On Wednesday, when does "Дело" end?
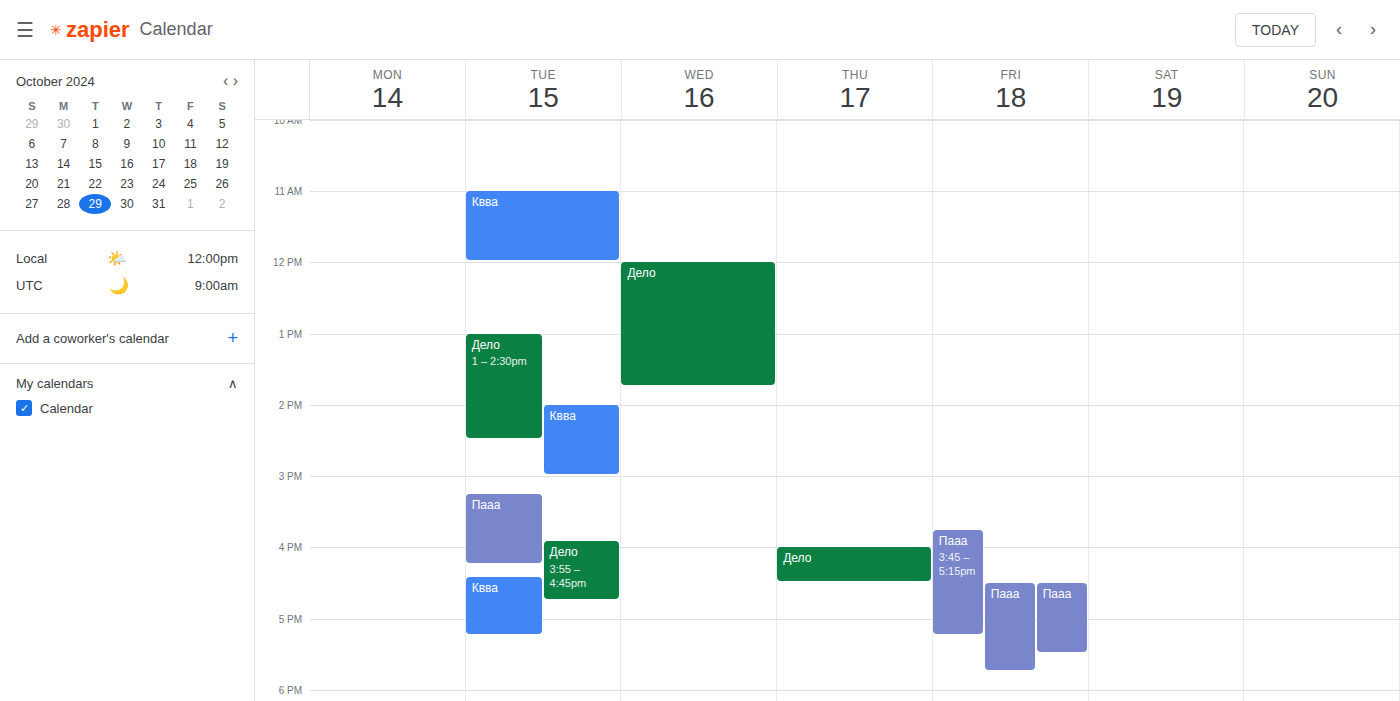
1:45 PM